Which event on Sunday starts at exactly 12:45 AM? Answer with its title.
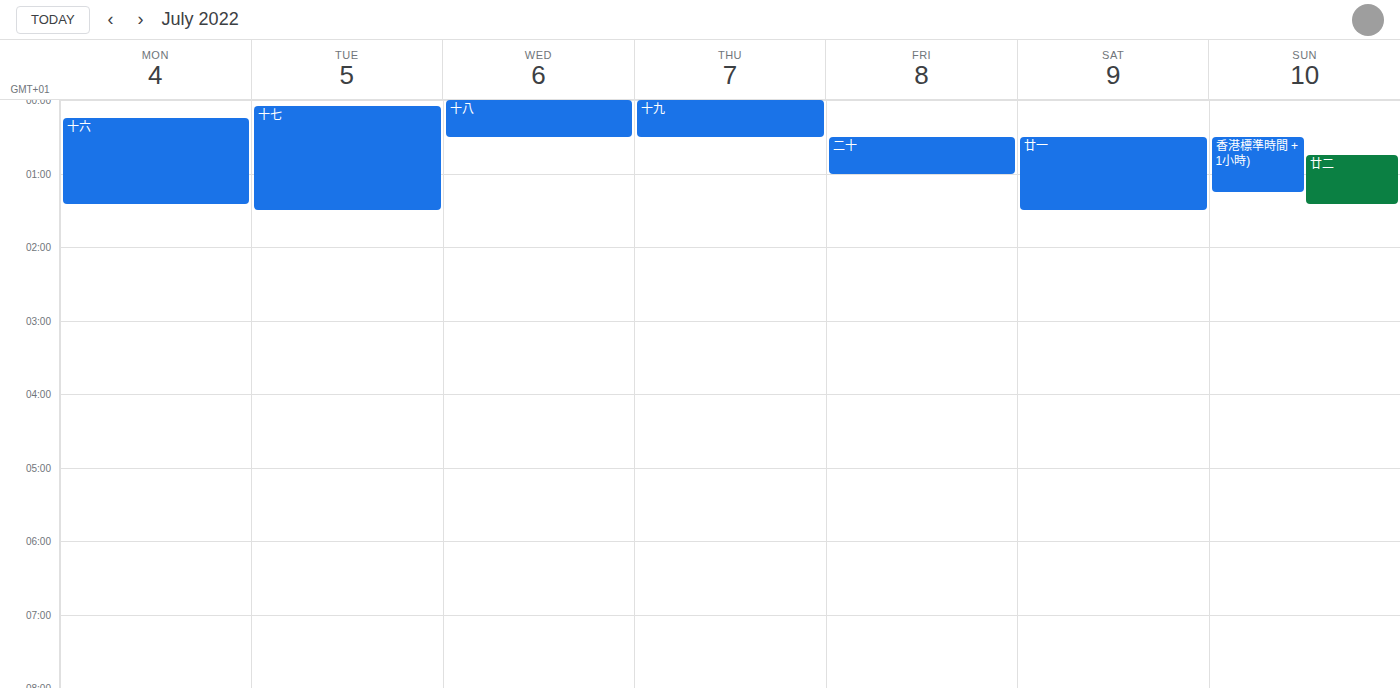
"廿二"